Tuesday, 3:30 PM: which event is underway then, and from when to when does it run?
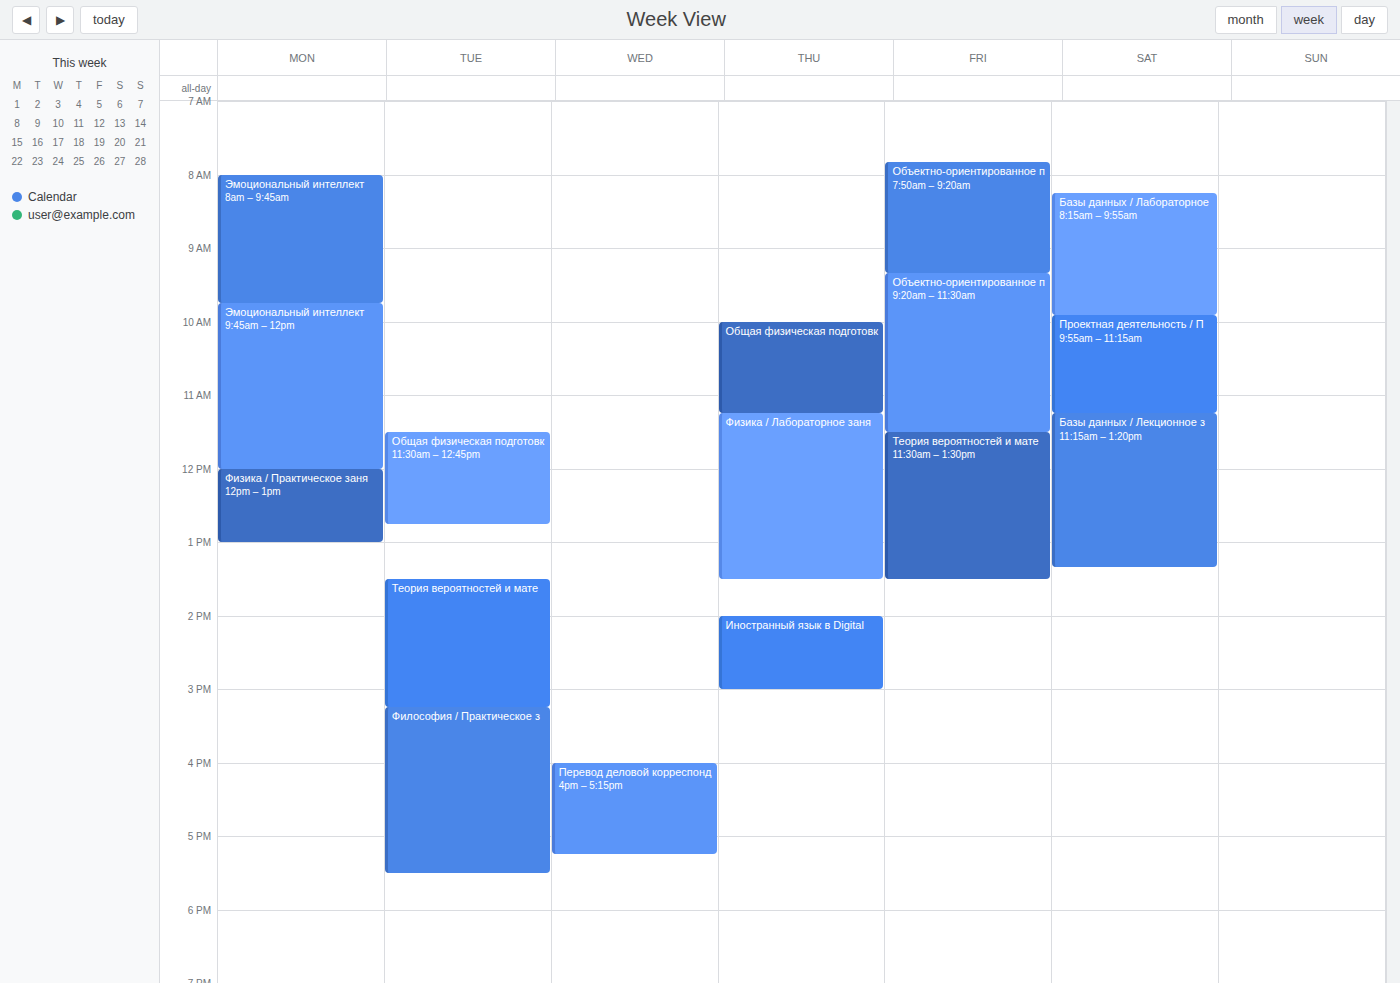
"Философия / Практическое з", 3:15 PM to 5:30 PM